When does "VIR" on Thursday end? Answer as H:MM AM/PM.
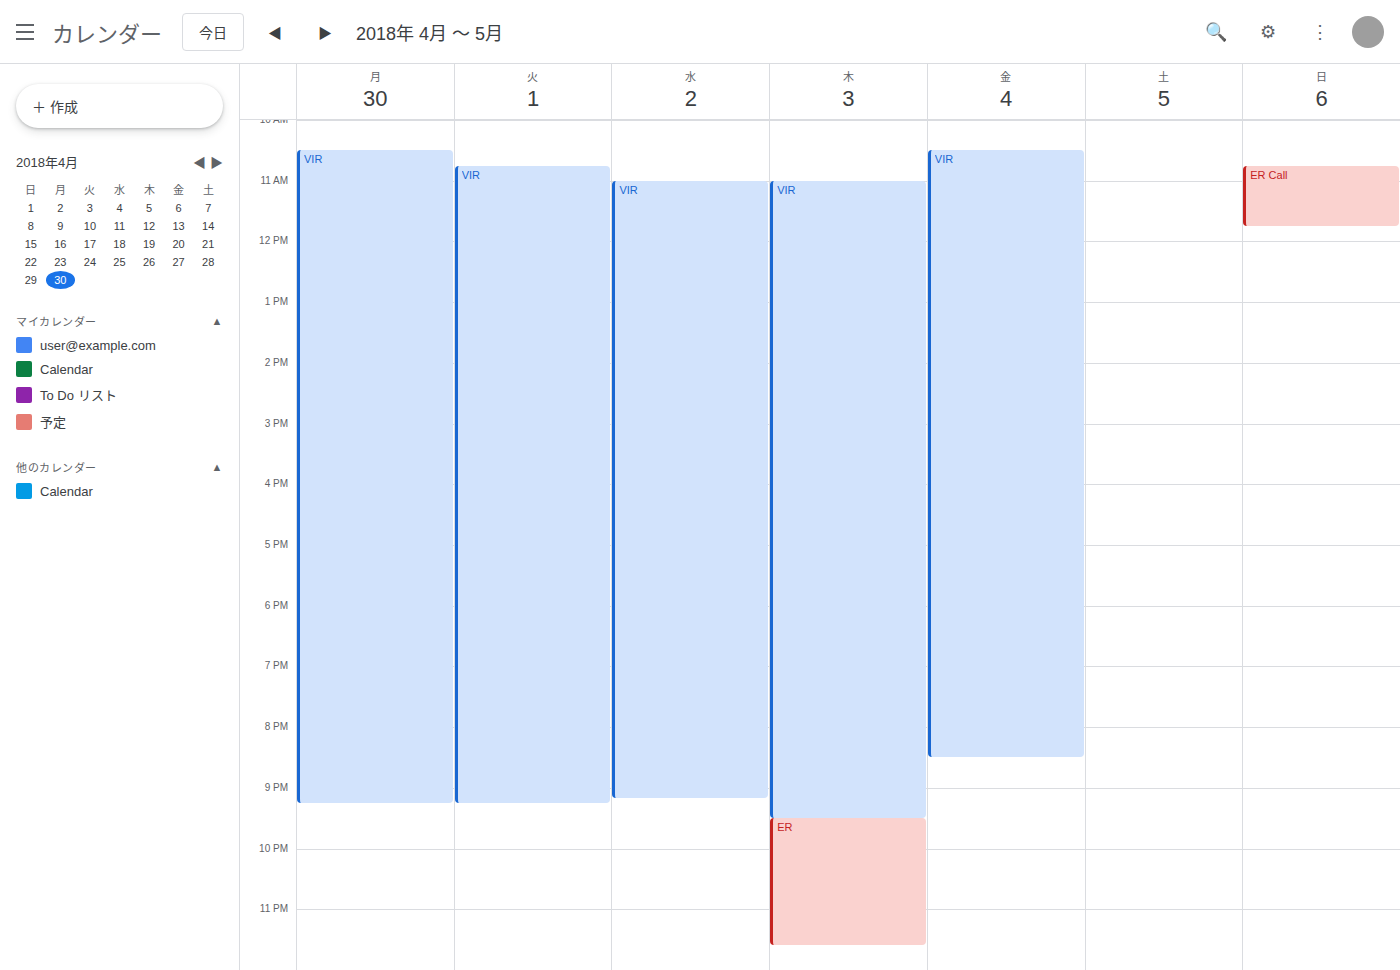
9:30 PM